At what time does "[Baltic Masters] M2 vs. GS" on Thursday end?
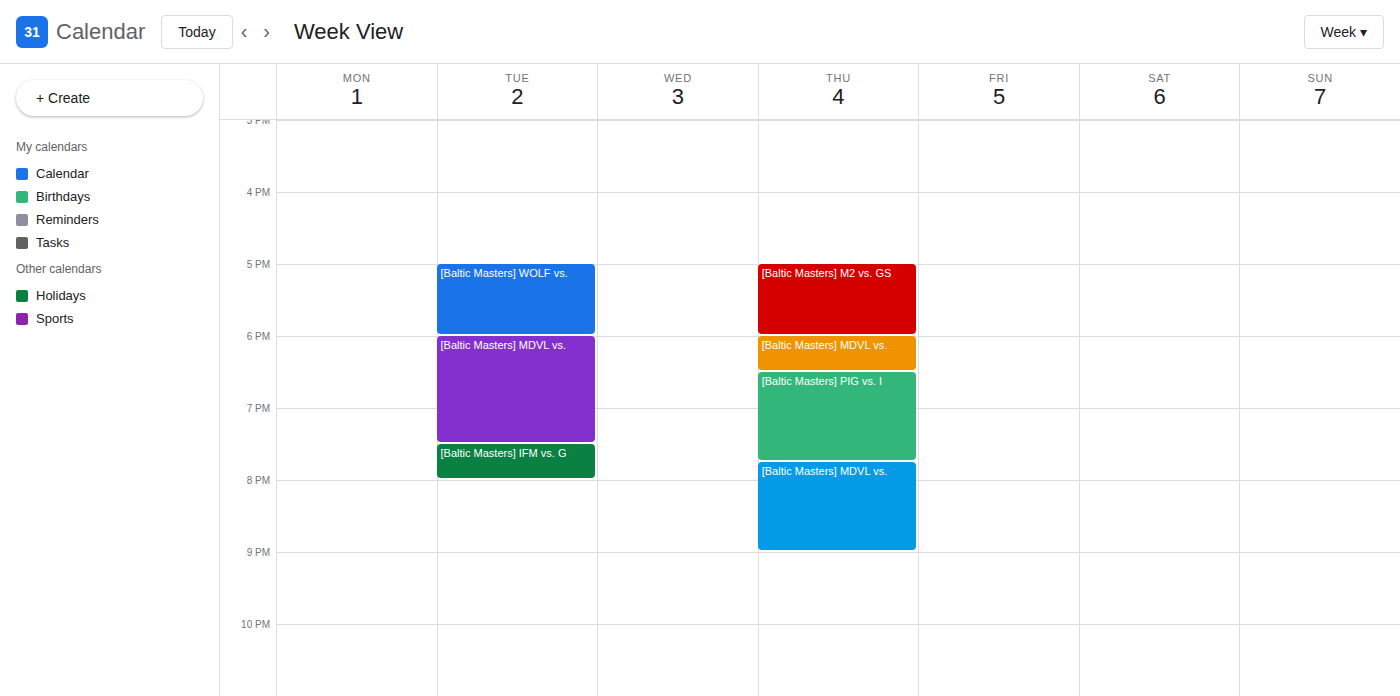
6:00 PM